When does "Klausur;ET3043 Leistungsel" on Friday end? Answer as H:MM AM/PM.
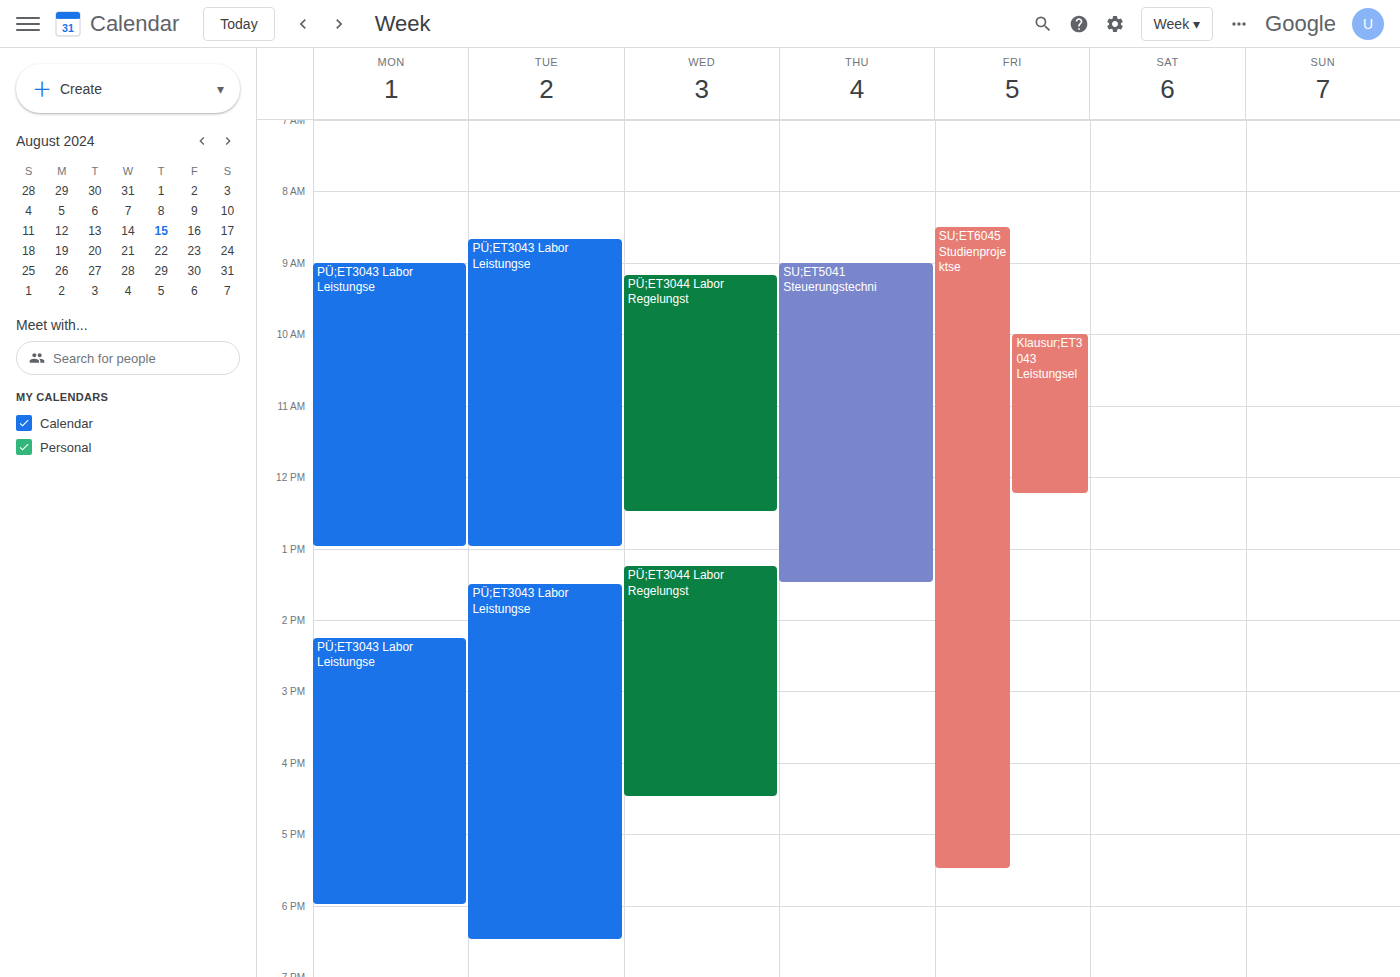
12:15 PM